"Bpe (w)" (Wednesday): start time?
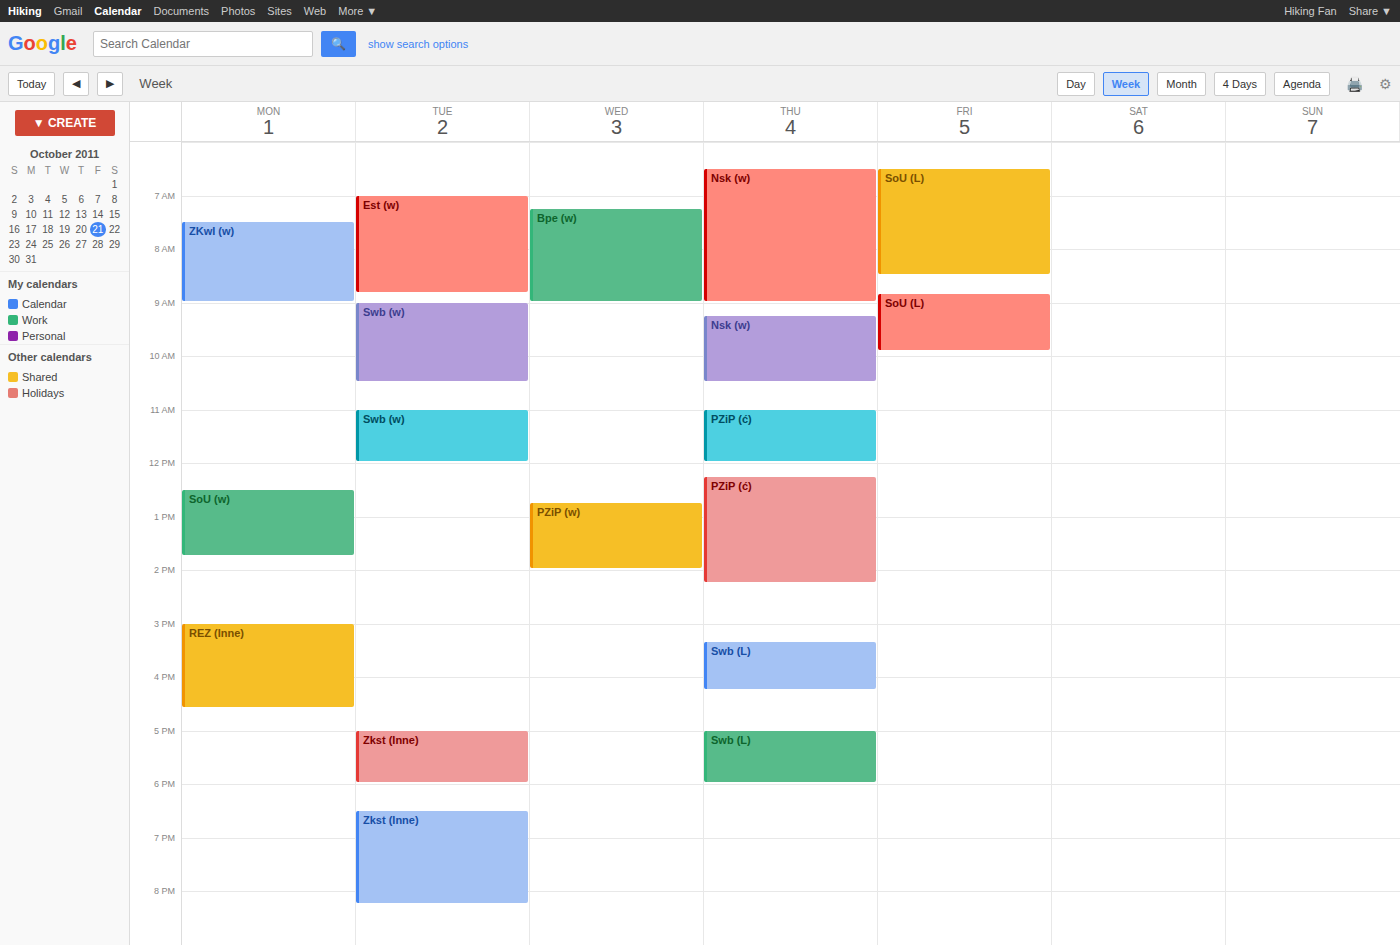
7:15 AM